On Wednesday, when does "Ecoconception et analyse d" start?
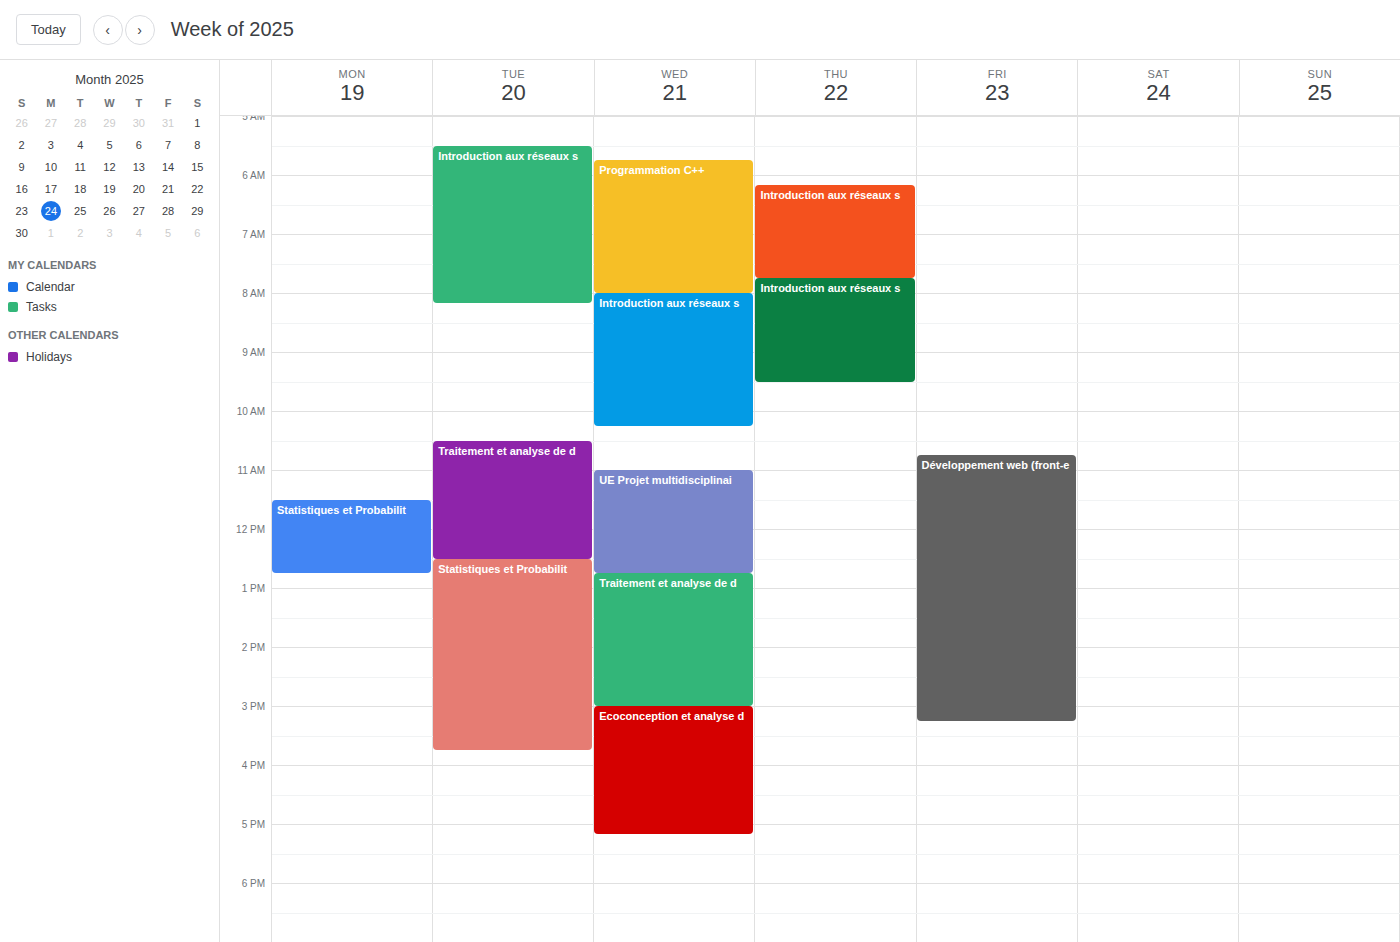
3:00 PM